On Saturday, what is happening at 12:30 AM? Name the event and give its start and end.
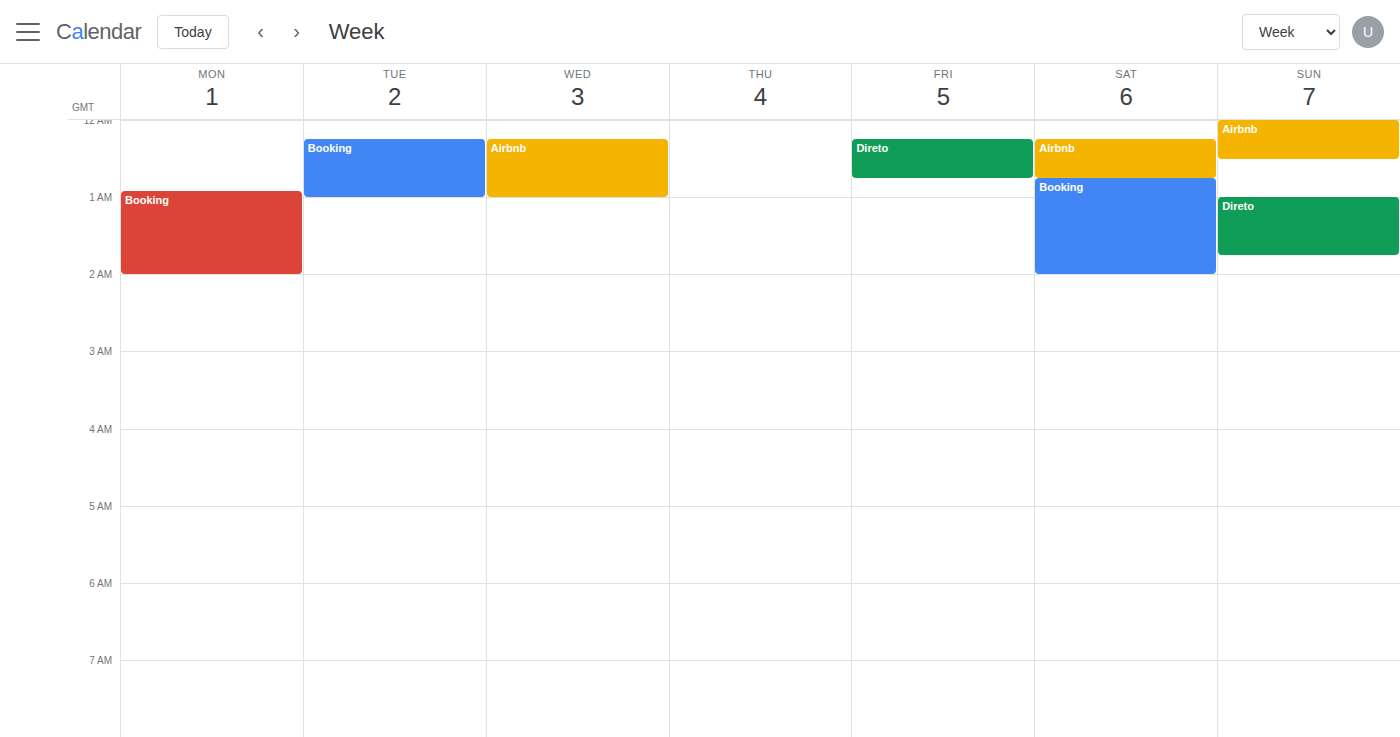
"Airbnb", 12:15 AM to 12:45 AM